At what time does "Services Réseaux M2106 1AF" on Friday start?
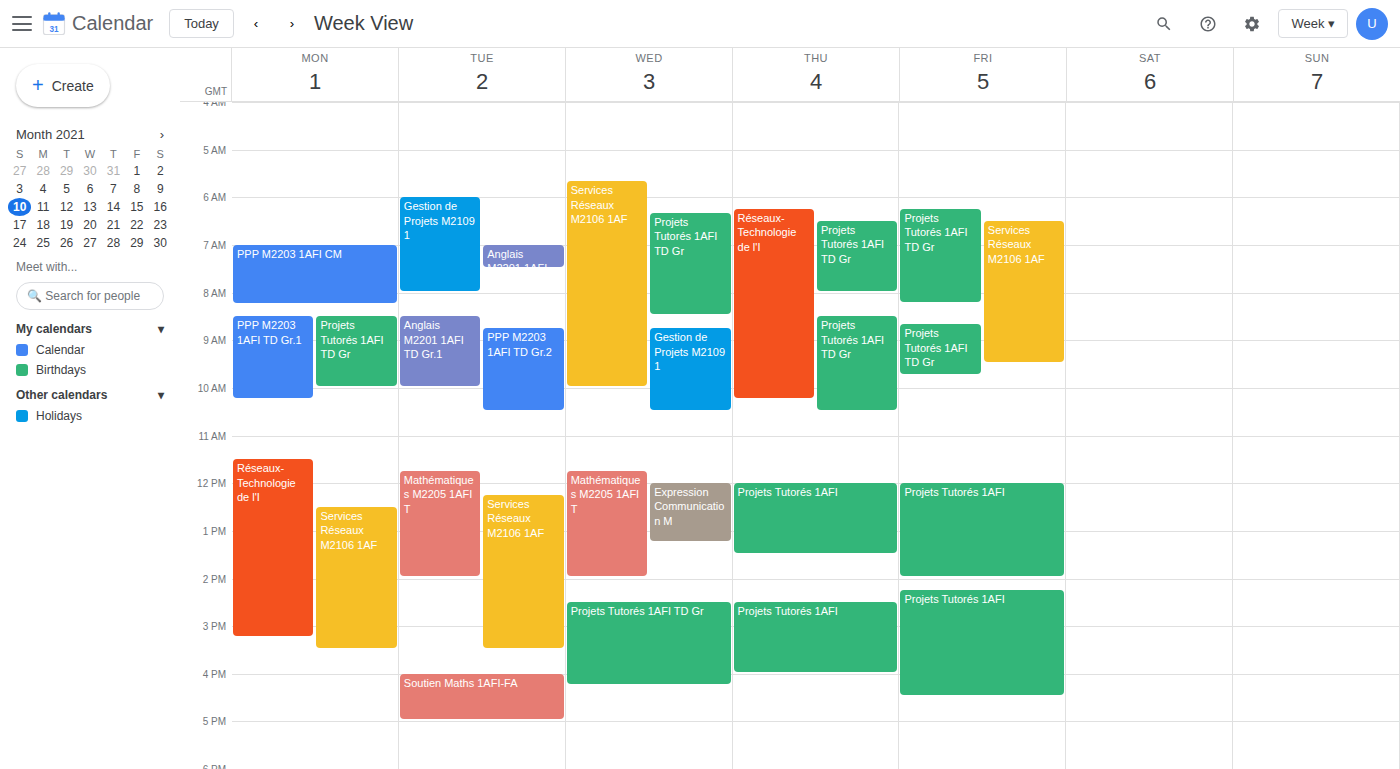
6:30 AM